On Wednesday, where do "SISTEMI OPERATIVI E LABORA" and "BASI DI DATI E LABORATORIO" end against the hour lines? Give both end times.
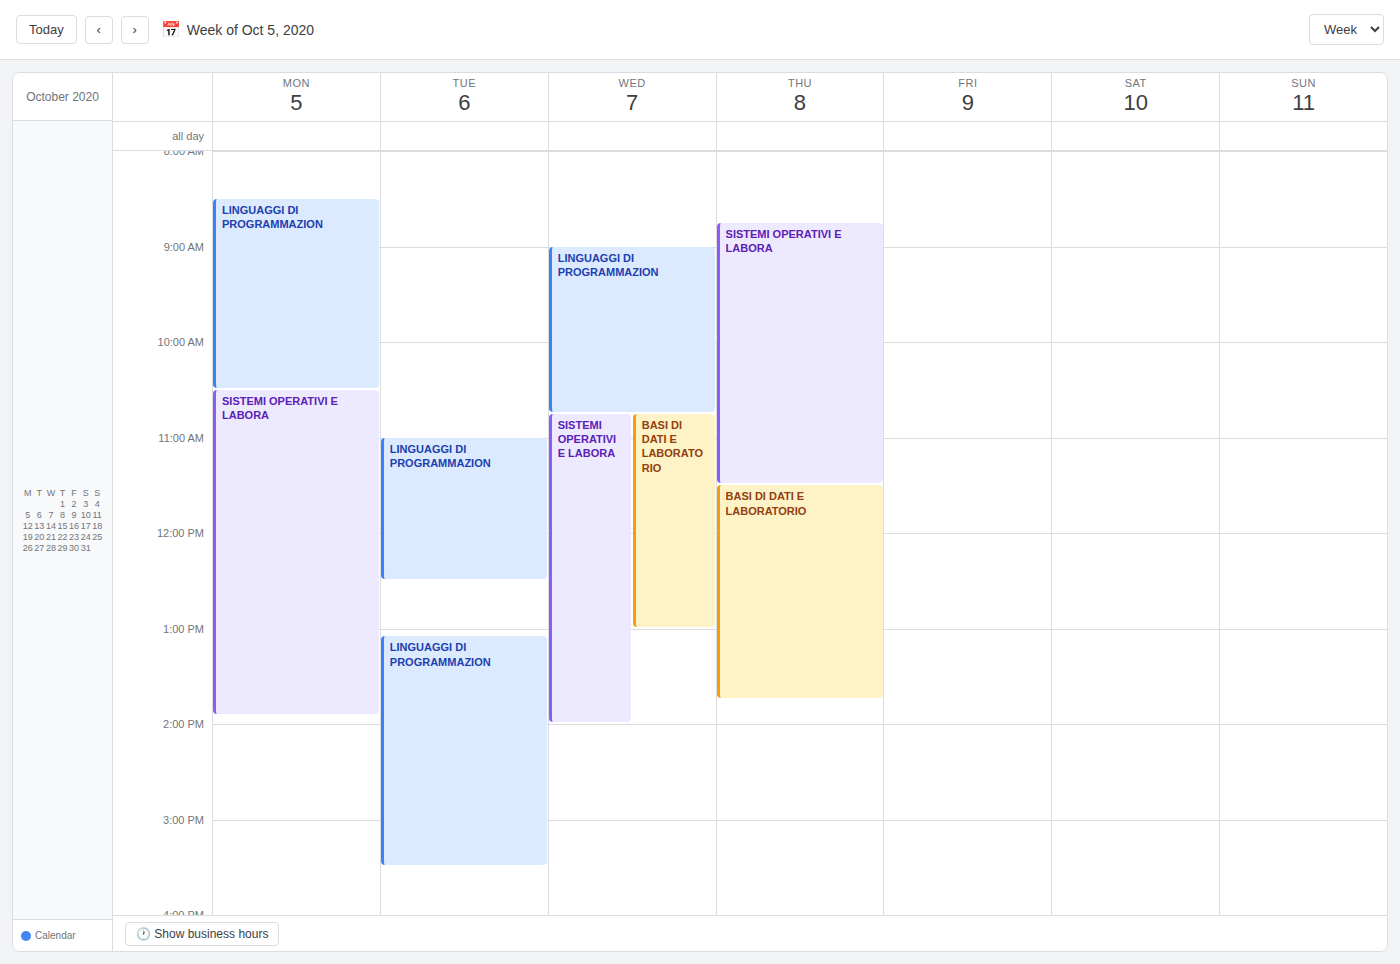
"SISTEMI OPERATIVI E LABORA": 2:00 PM, exactly on the 2 PM line. "BASI DI DATI E LABORATORIO": 1:00 PM, exactly on the 1 PM line.